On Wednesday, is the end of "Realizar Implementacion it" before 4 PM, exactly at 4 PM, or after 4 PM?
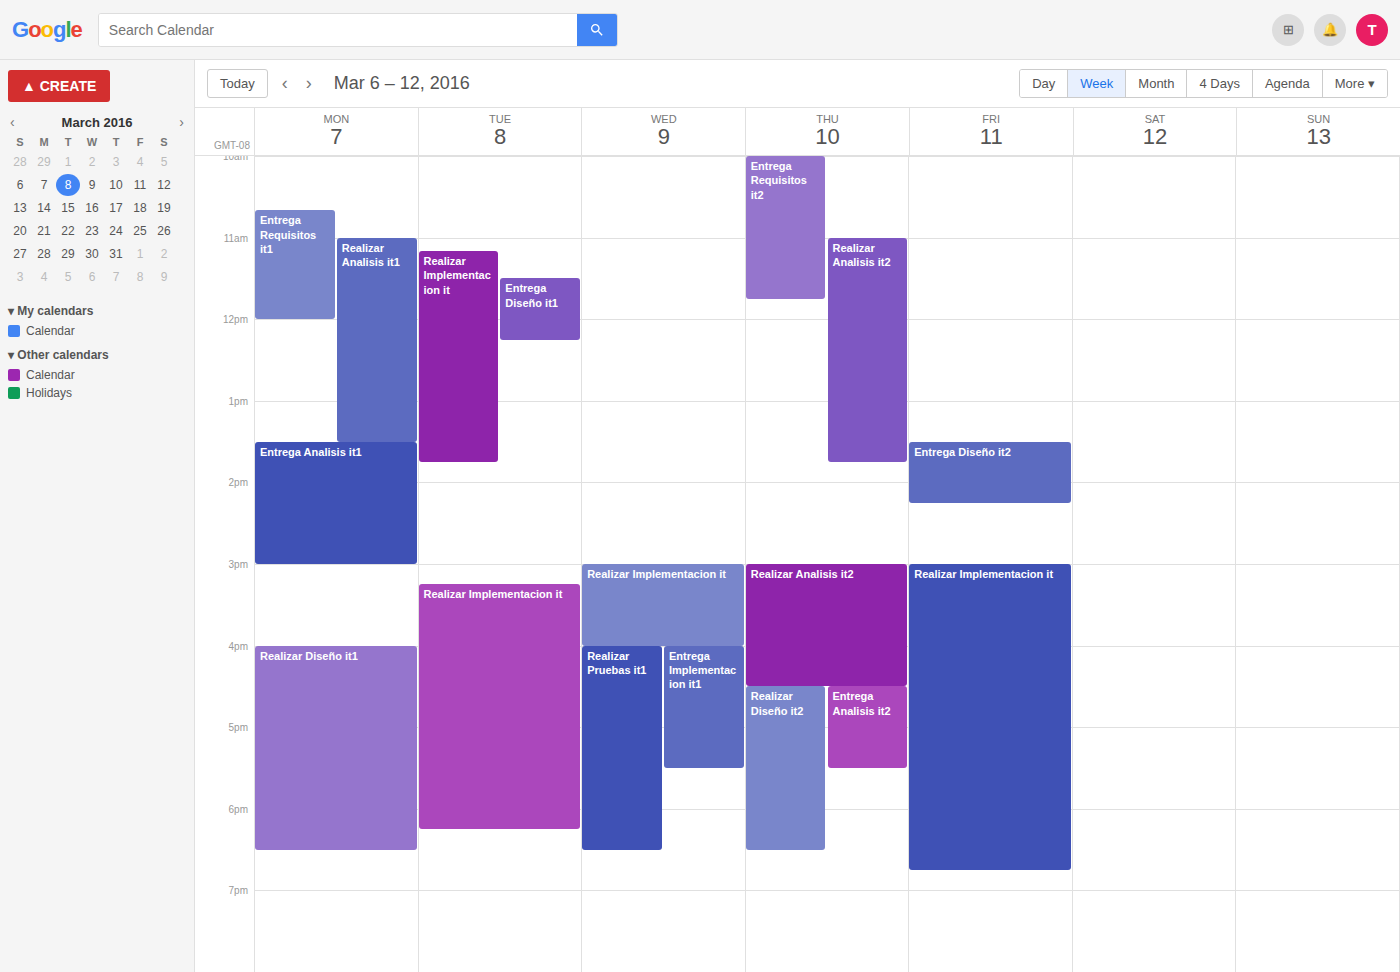
4:00 PM -- exactly at 4 PM, on the 4 PM line.